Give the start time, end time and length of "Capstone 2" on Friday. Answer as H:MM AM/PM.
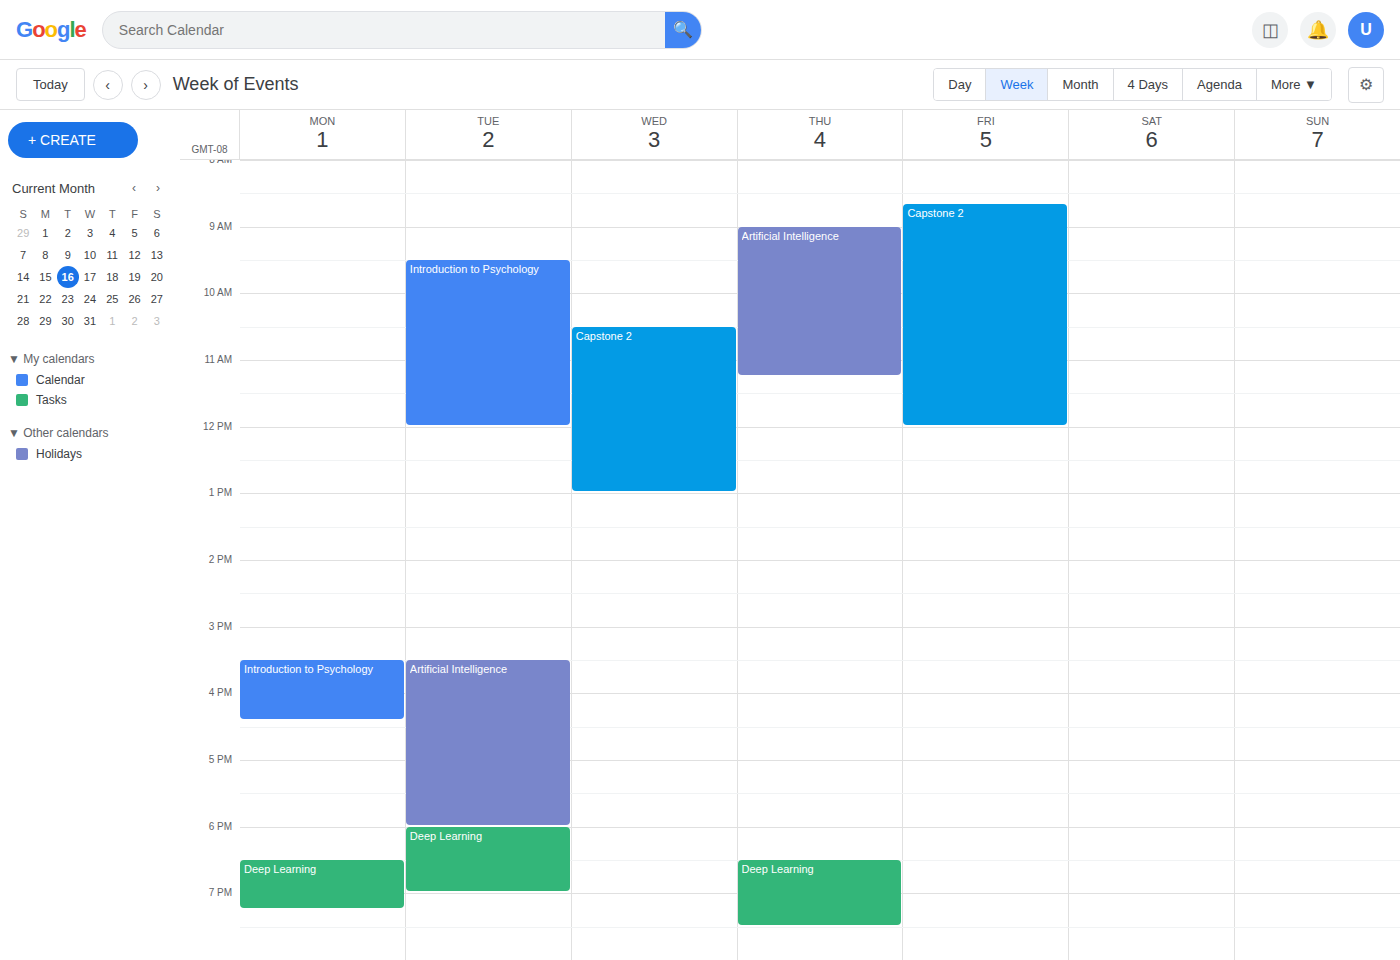
8:40 AM to 12:00 PM, 3 hours 20 minutes